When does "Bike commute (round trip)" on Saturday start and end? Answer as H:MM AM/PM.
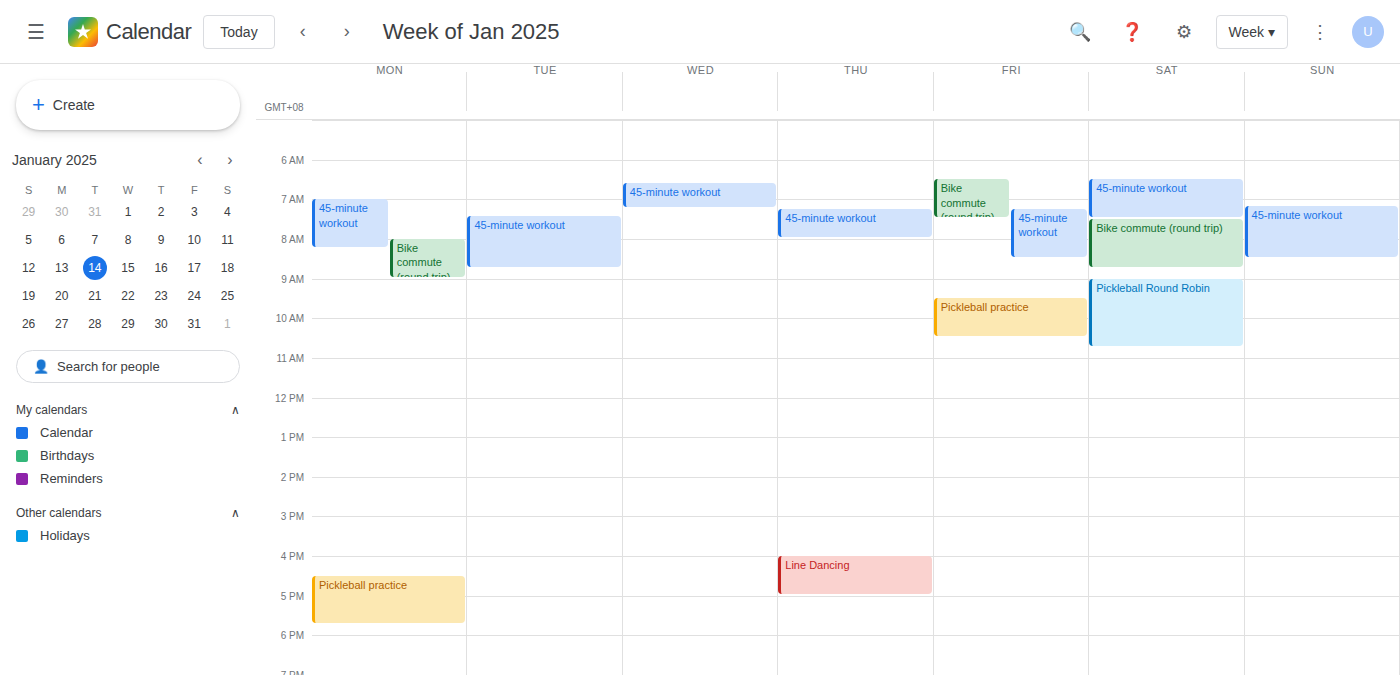
7:30 AM to 8:45 AM